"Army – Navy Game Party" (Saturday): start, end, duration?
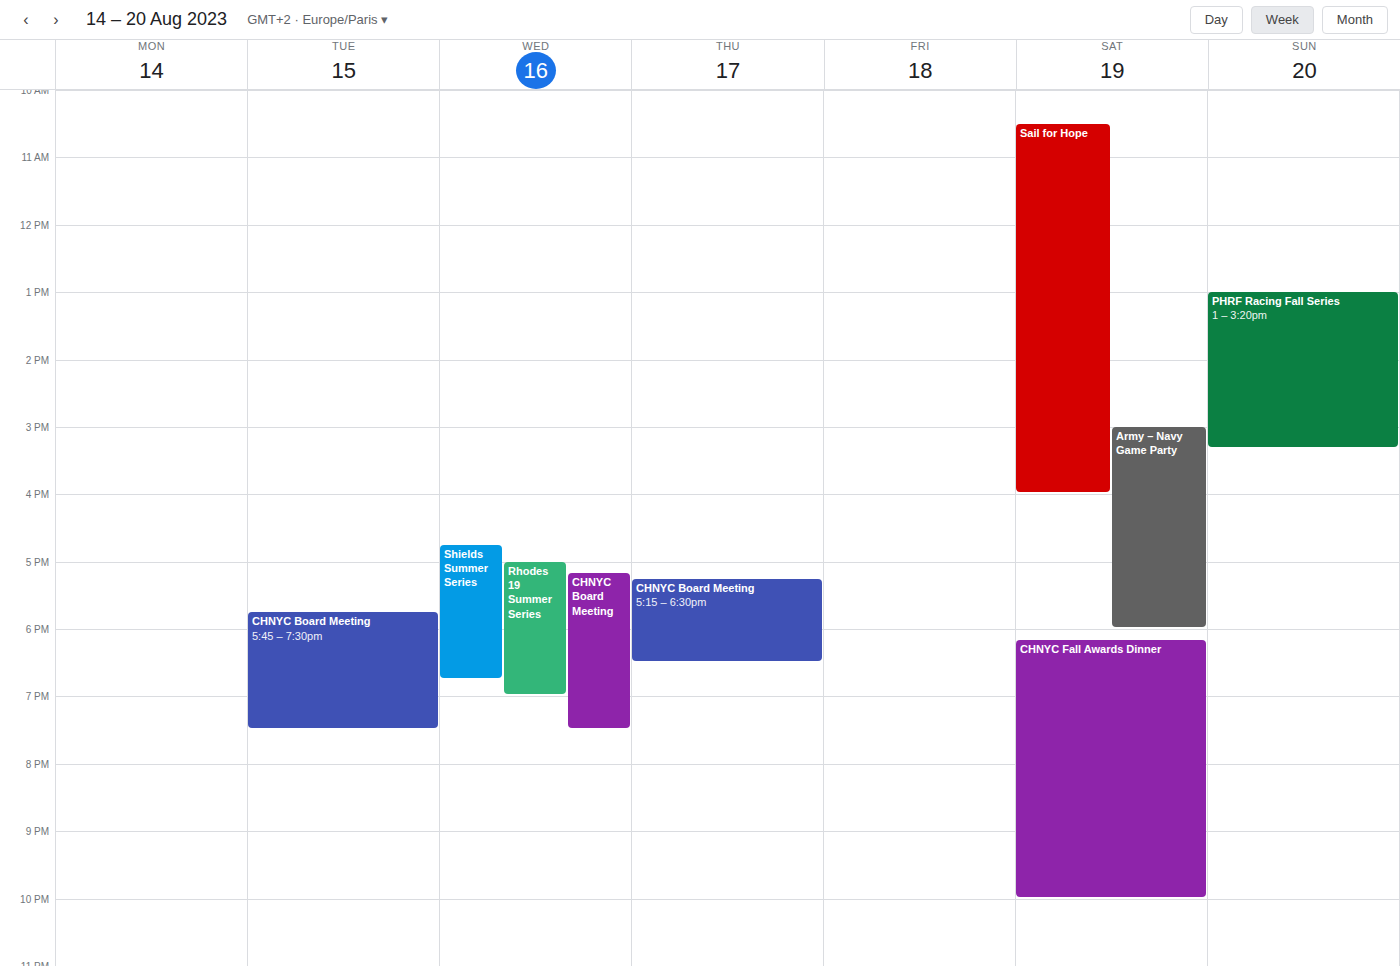
3:00 PM to 6:00 PM, 3 hours